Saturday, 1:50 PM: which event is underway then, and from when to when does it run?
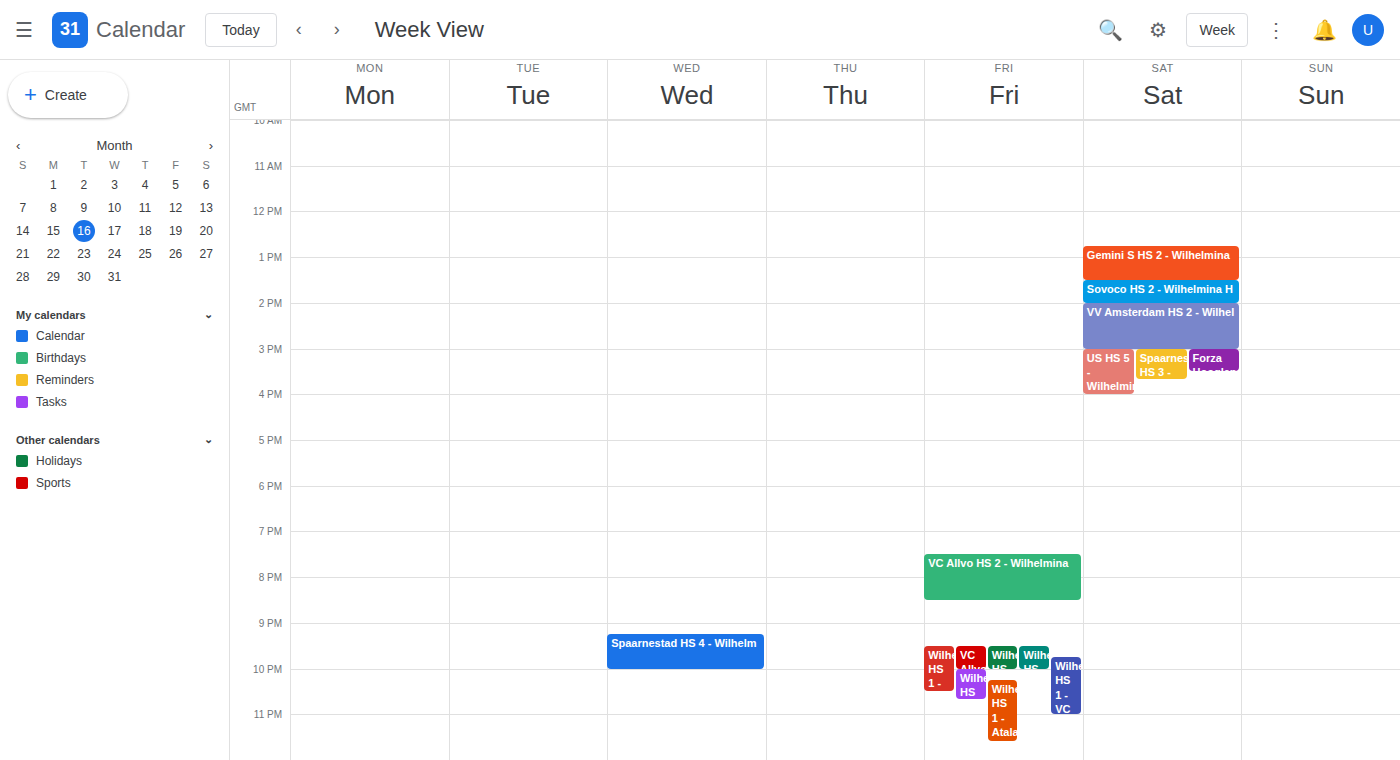
"Sovoco HS 2 - Wilhelmina H", 1:30 PM to 2:00 PM